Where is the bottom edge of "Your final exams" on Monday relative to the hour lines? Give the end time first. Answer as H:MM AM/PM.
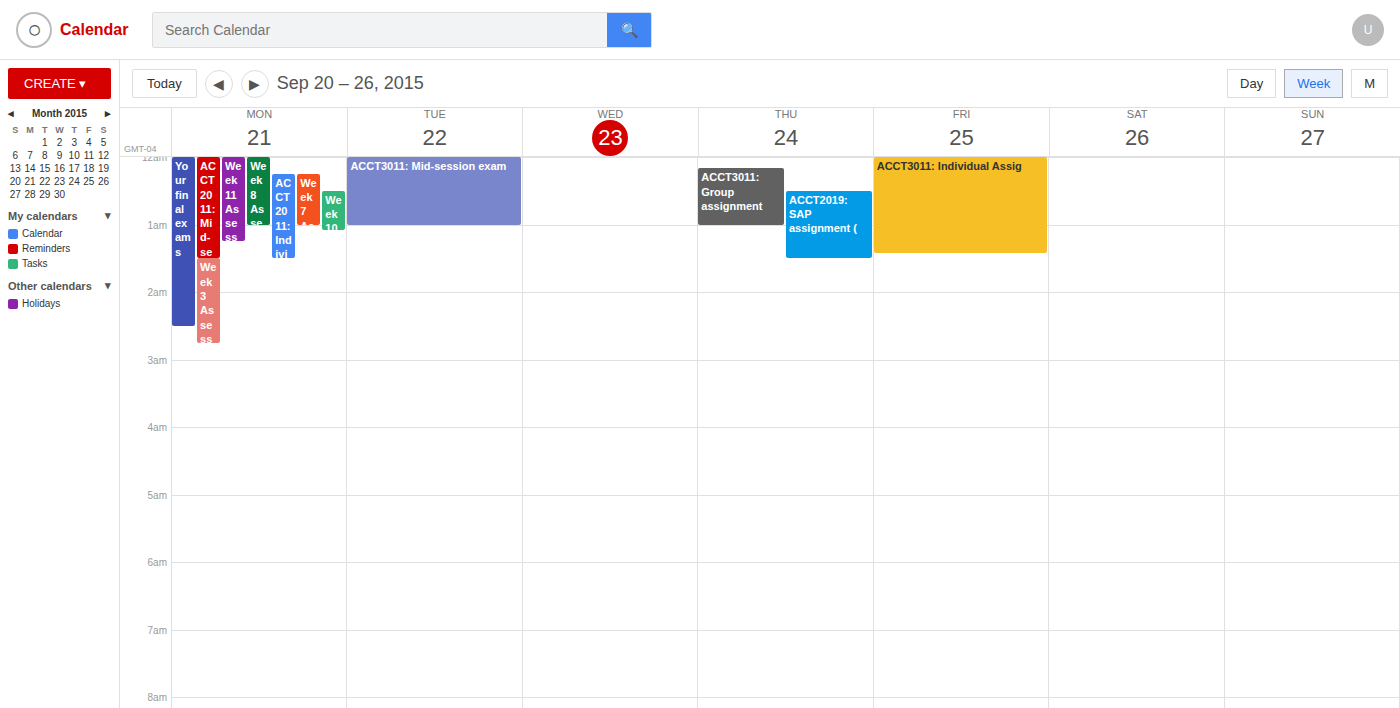
2:30 AM -- halfway between the 2 AM and 3 AM lines.